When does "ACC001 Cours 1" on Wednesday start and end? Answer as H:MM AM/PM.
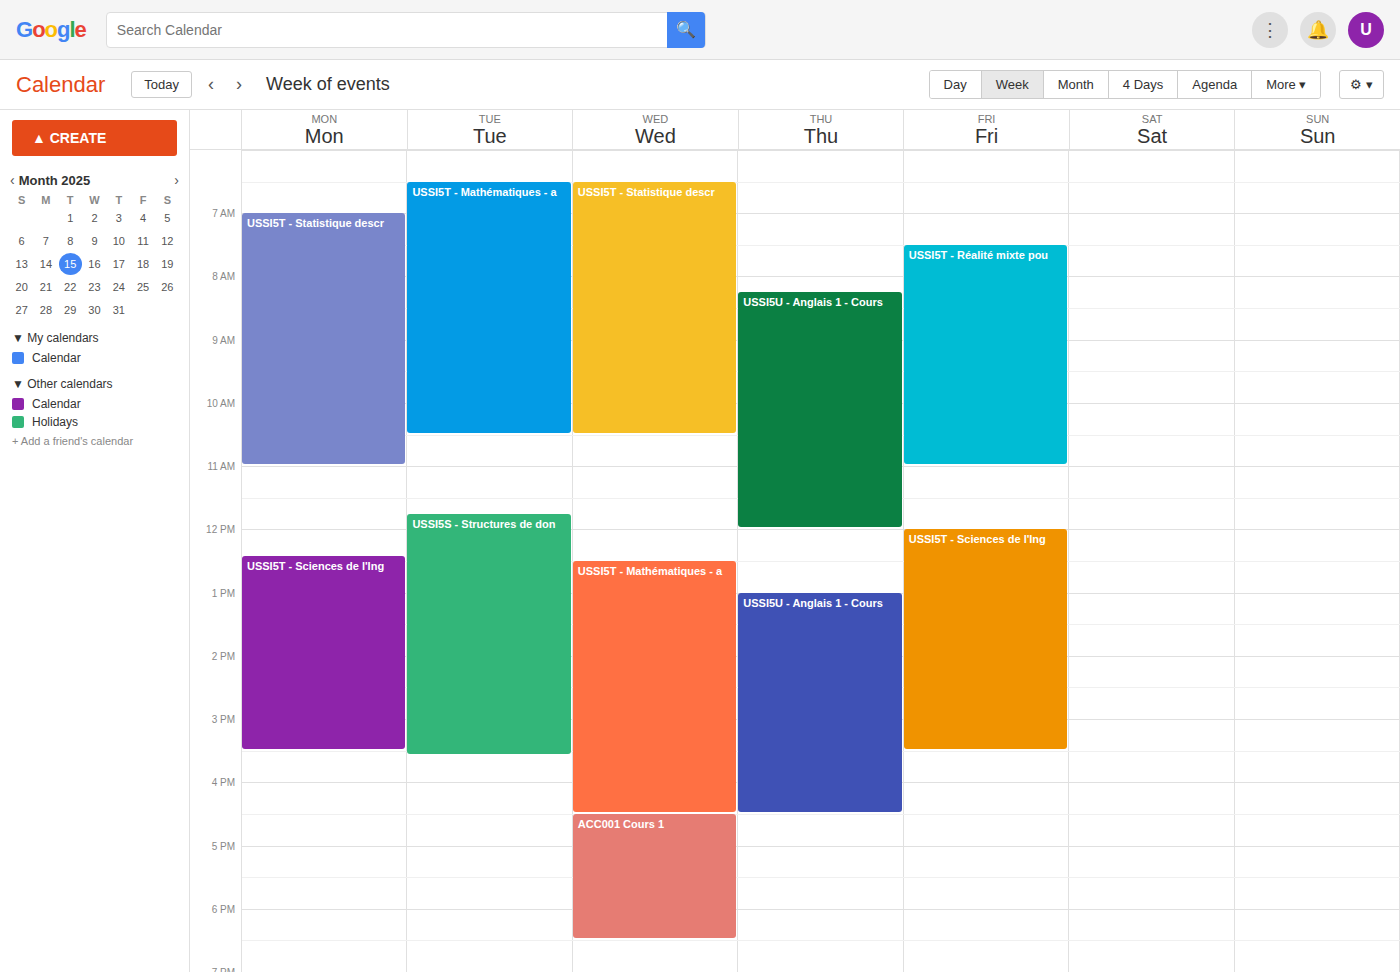
4:30 PM to 6:30 PM